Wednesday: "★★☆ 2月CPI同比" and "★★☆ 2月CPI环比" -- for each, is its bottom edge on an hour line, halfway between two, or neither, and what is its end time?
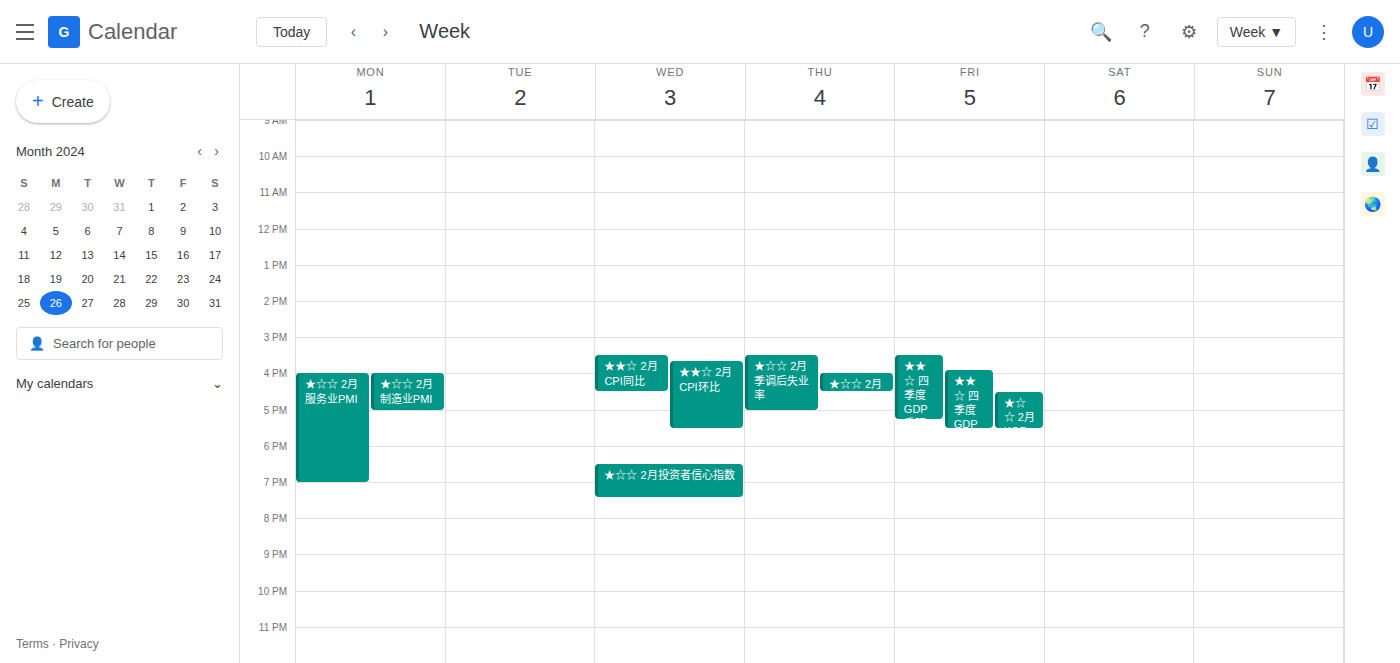
"★★☆ 2月CPI同比": 4:30 PM, halfway between the 4 PM and 5 PM lines. "★★☆ 2月CPI环比": 5:30 PM, halfway between the 5 PM and 6 PM lines.